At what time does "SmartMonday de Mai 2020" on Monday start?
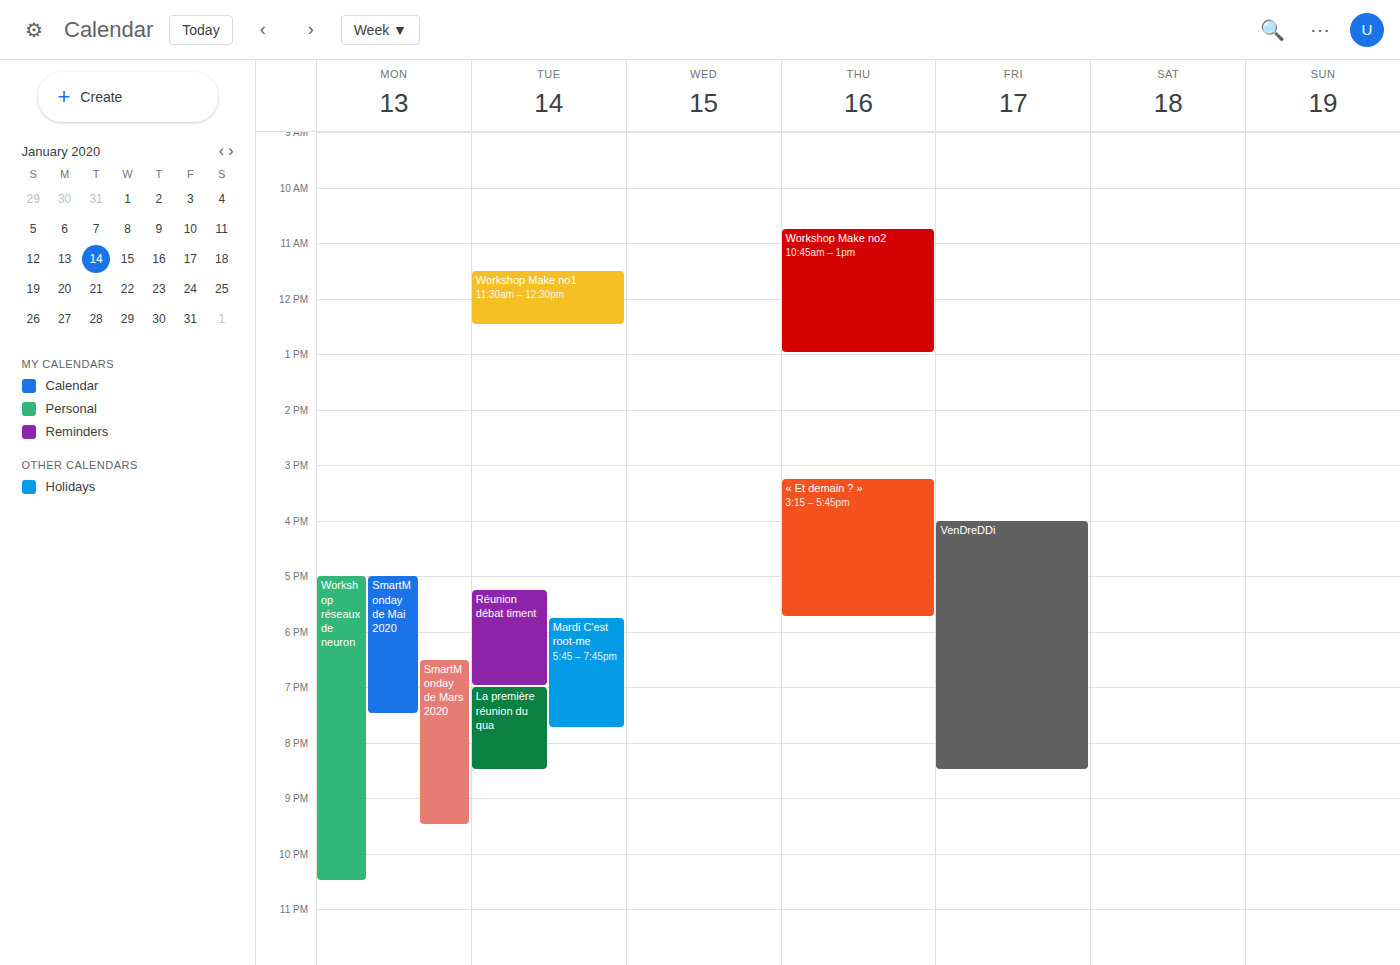
5:00 PM